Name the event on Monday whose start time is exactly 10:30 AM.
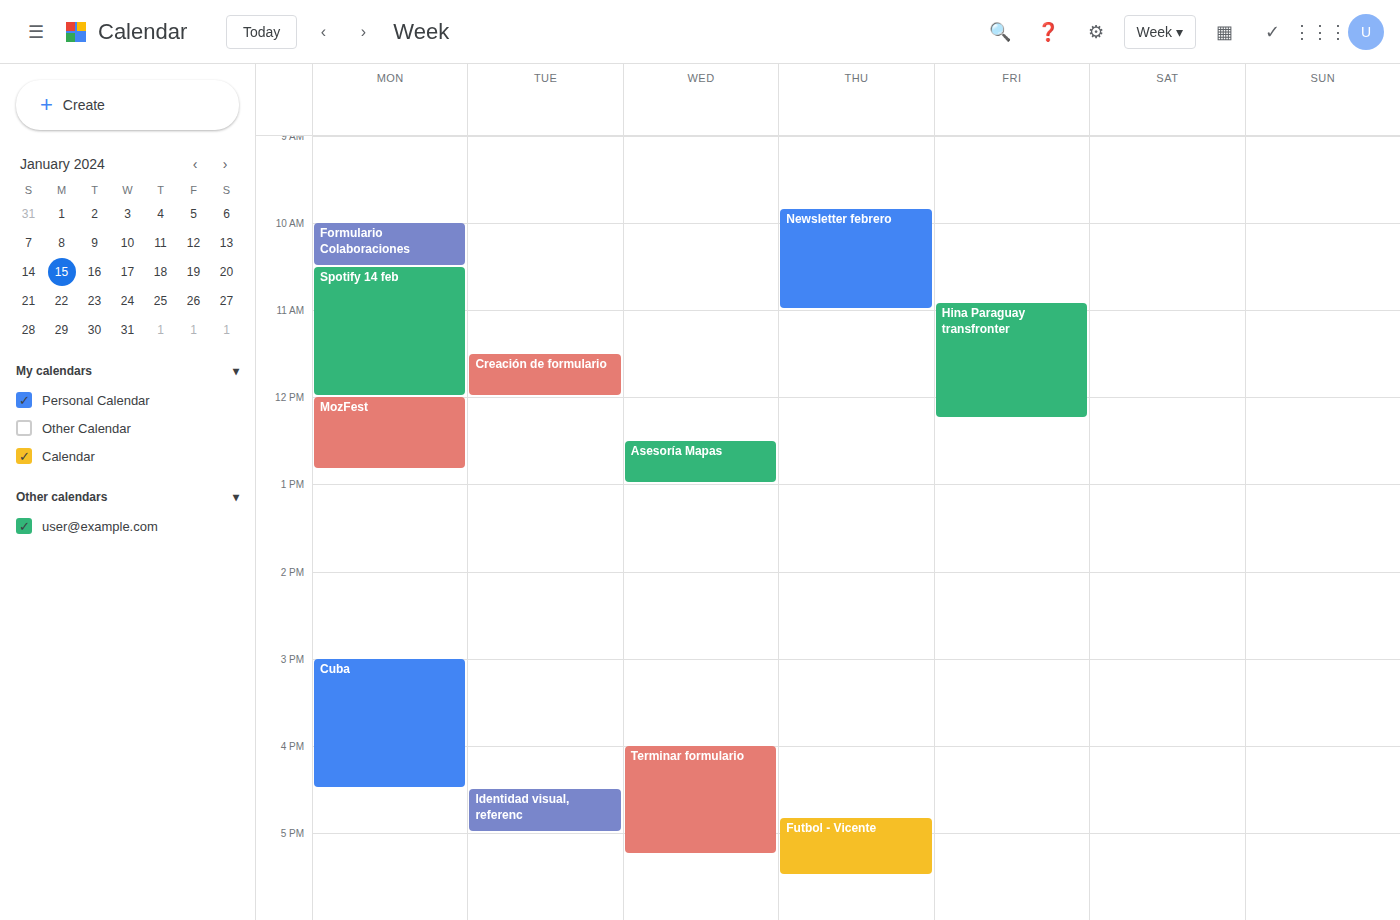
"Spotify 14 feb"